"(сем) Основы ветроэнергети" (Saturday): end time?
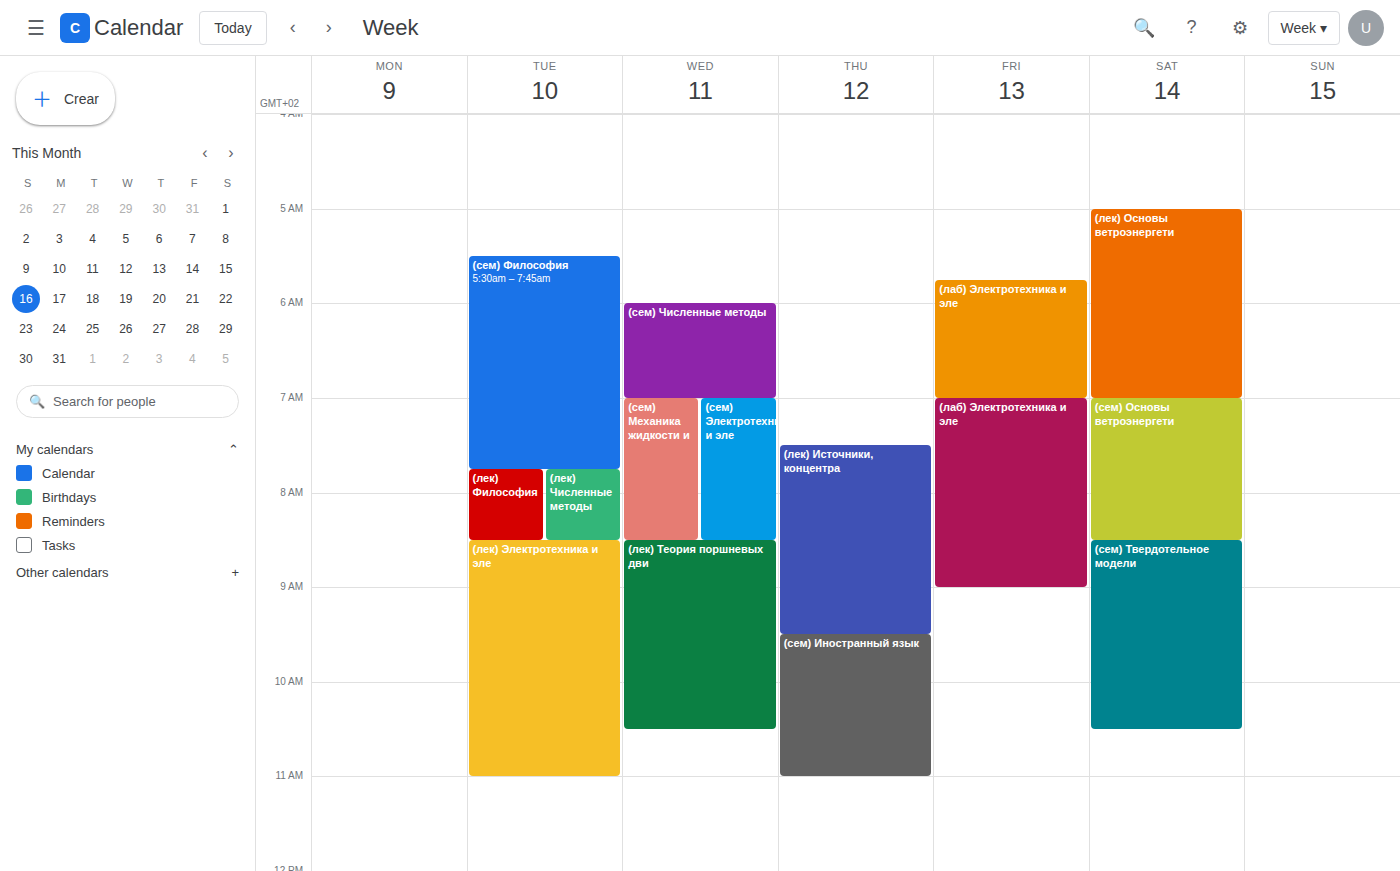
08:30